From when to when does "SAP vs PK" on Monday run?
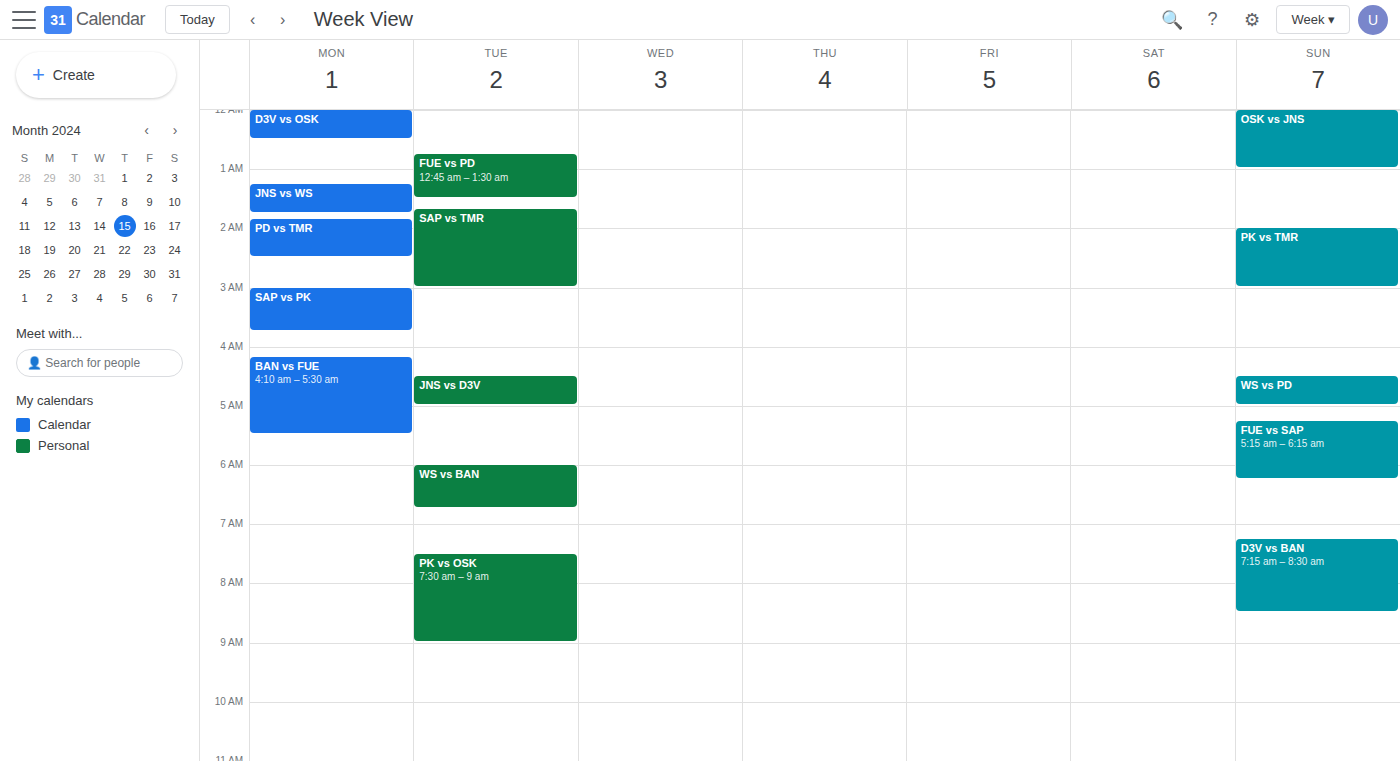
3:00 AM to 3:45 AM